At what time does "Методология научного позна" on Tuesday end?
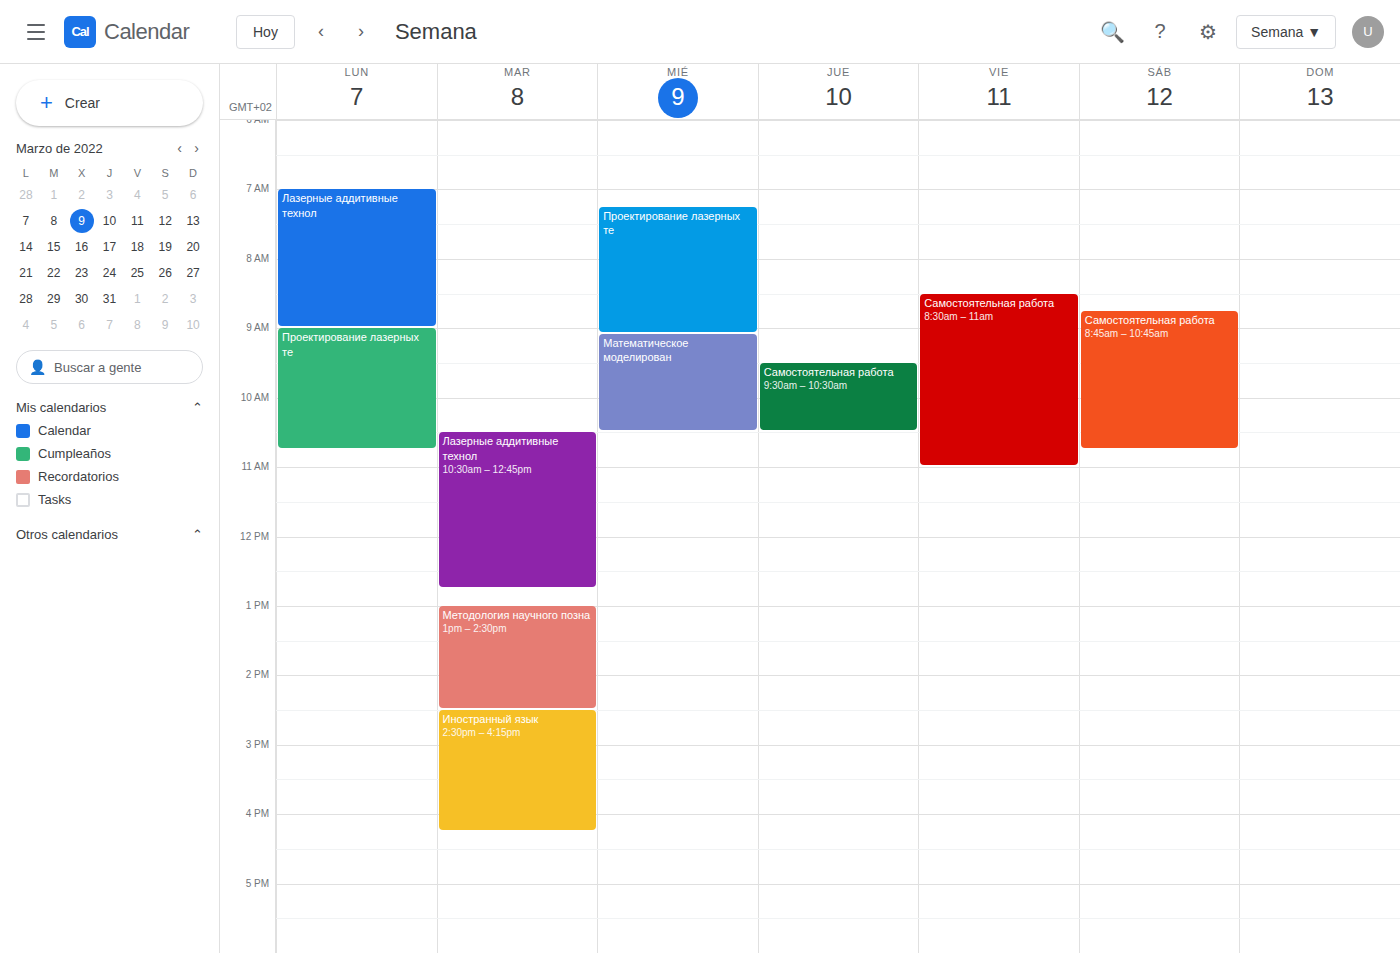
2:30 PM